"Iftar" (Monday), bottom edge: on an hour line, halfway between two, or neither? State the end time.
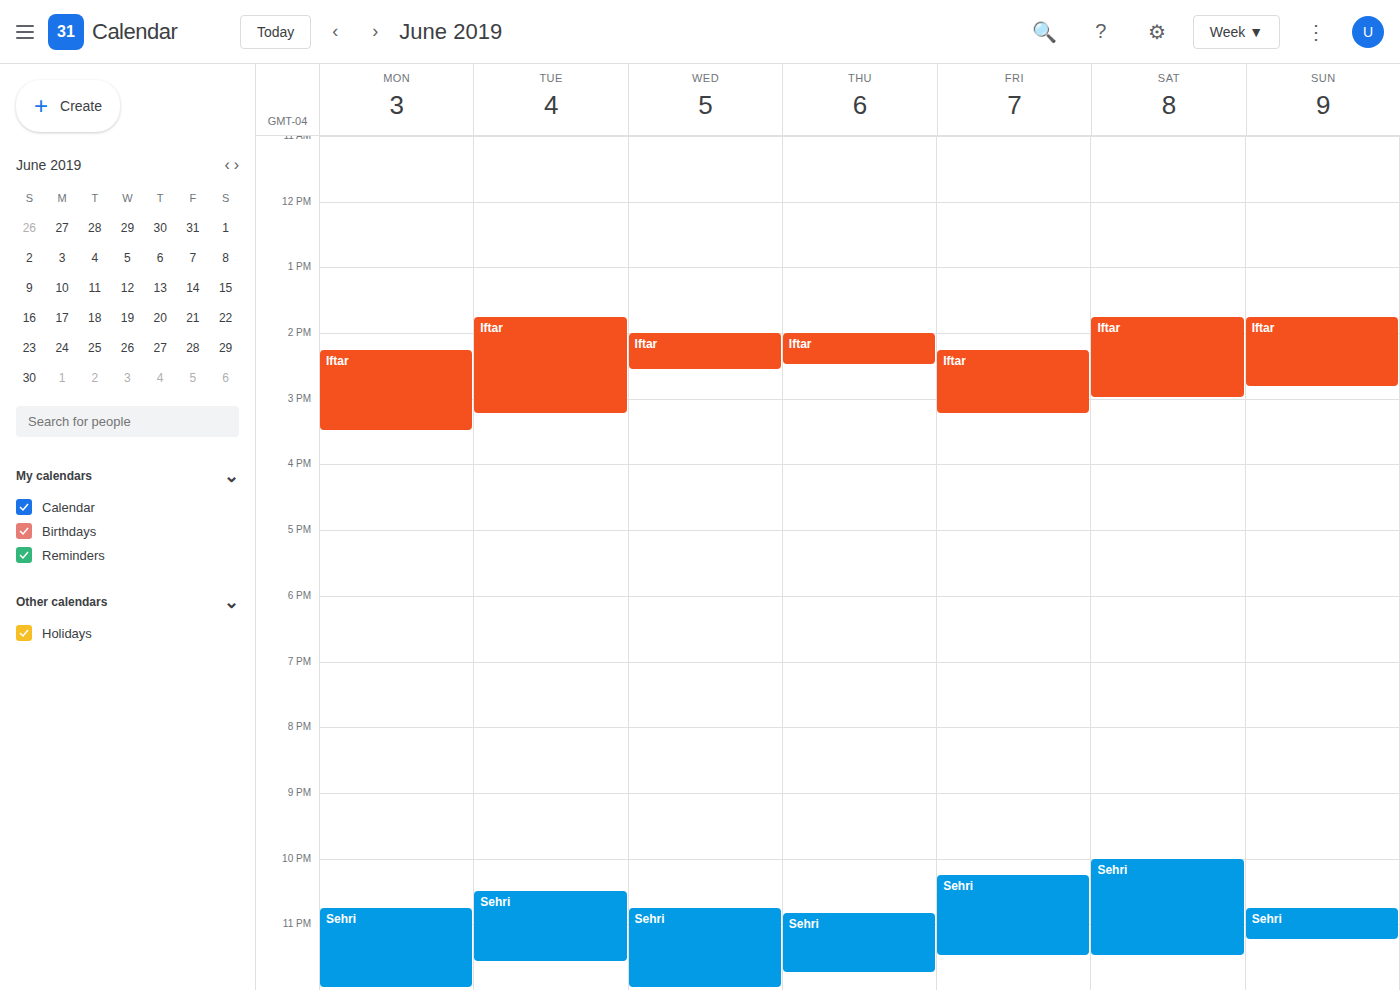
15:30 -- halfway between the 15:00 and 16:00 lines.